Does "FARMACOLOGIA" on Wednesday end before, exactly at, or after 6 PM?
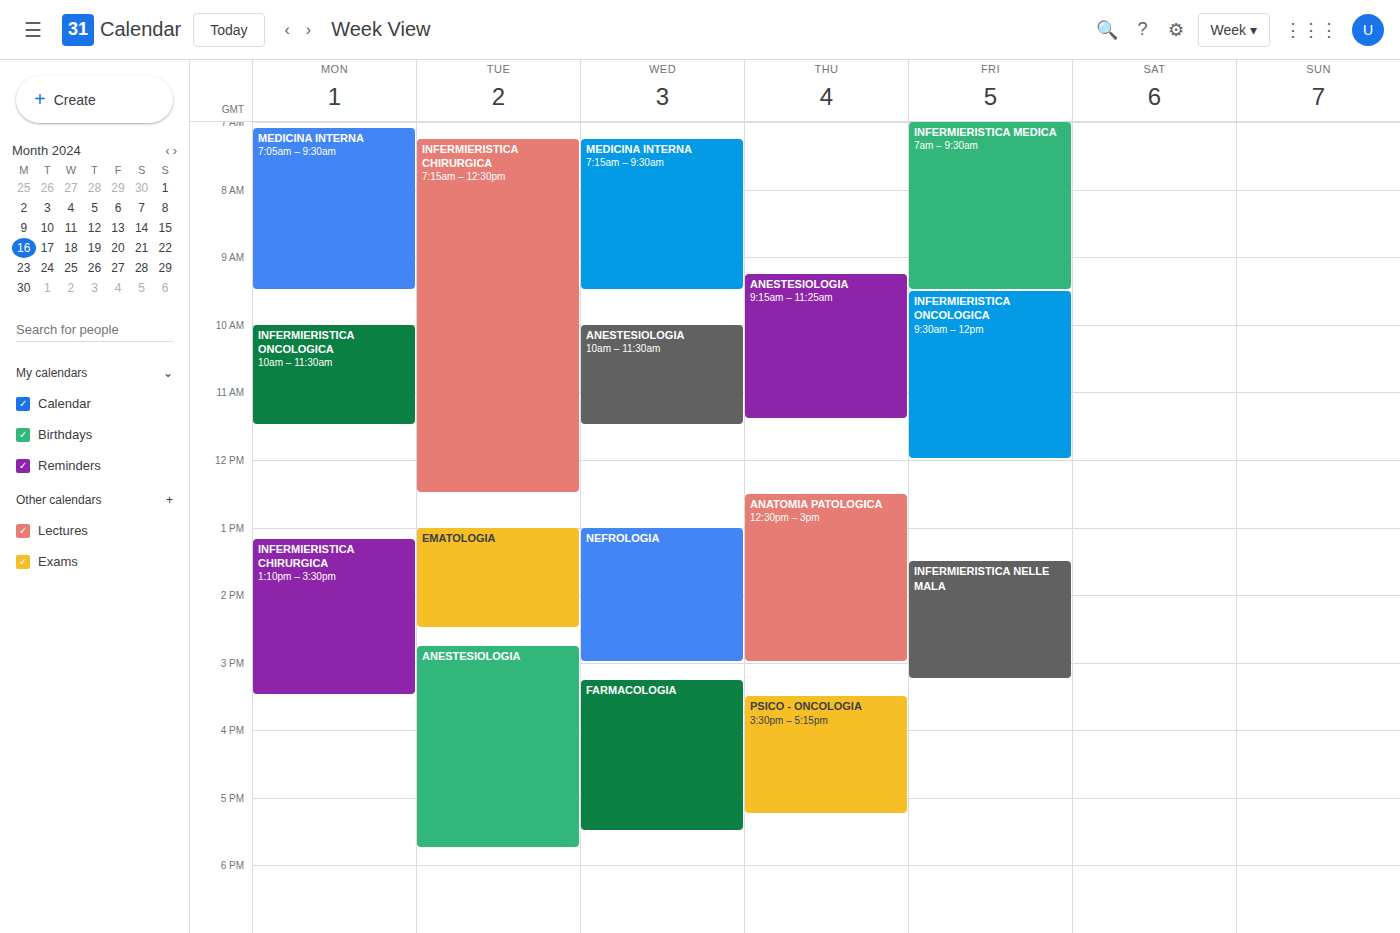
5:30 PM -- before 6 PM, 30 minutes above the 6 PM line.